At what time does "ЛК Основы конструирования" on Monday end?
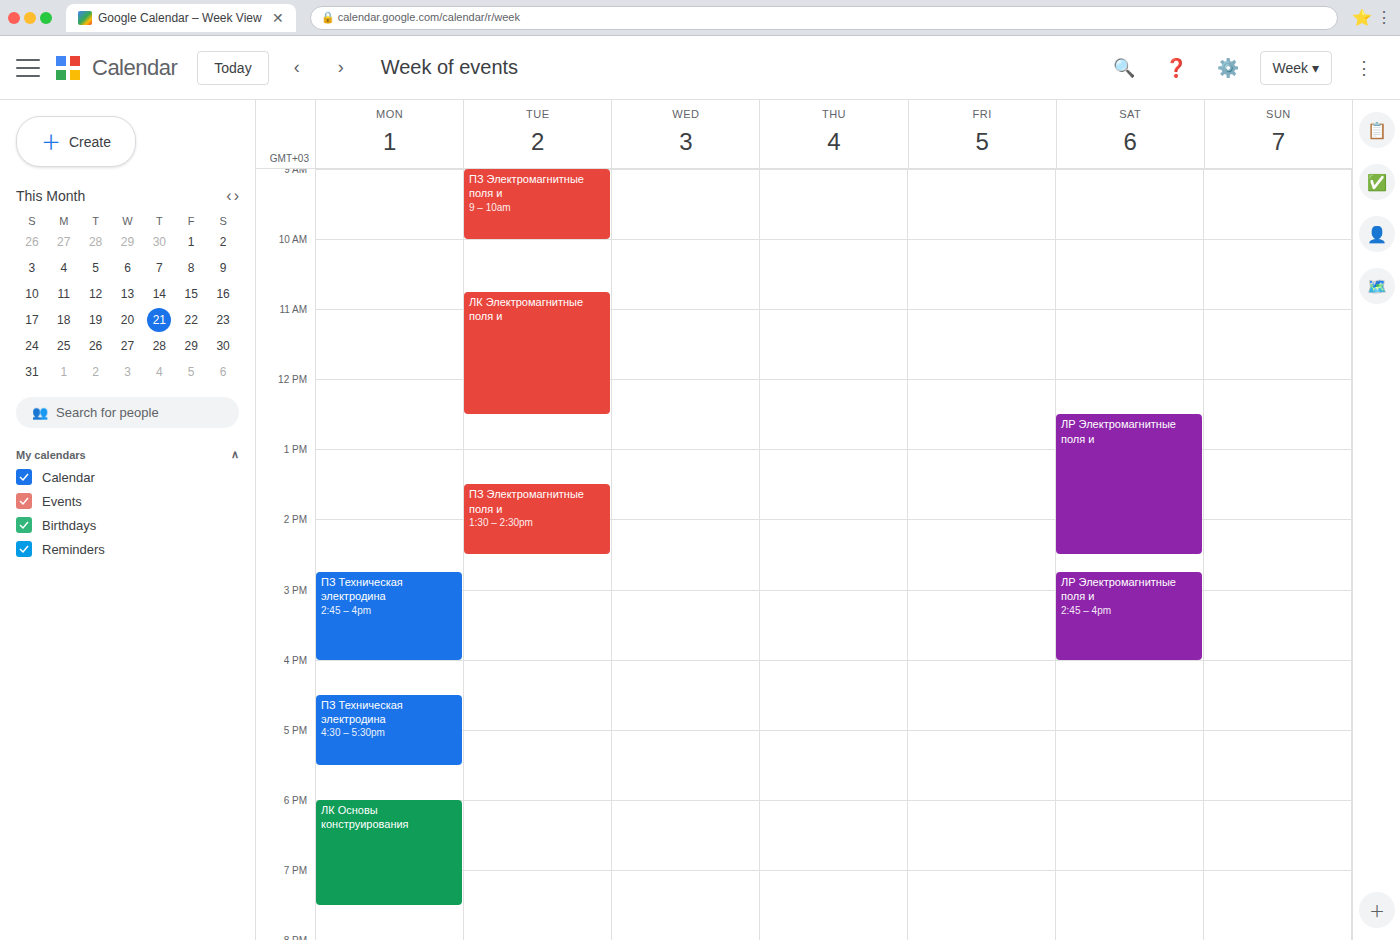
7:30 PM